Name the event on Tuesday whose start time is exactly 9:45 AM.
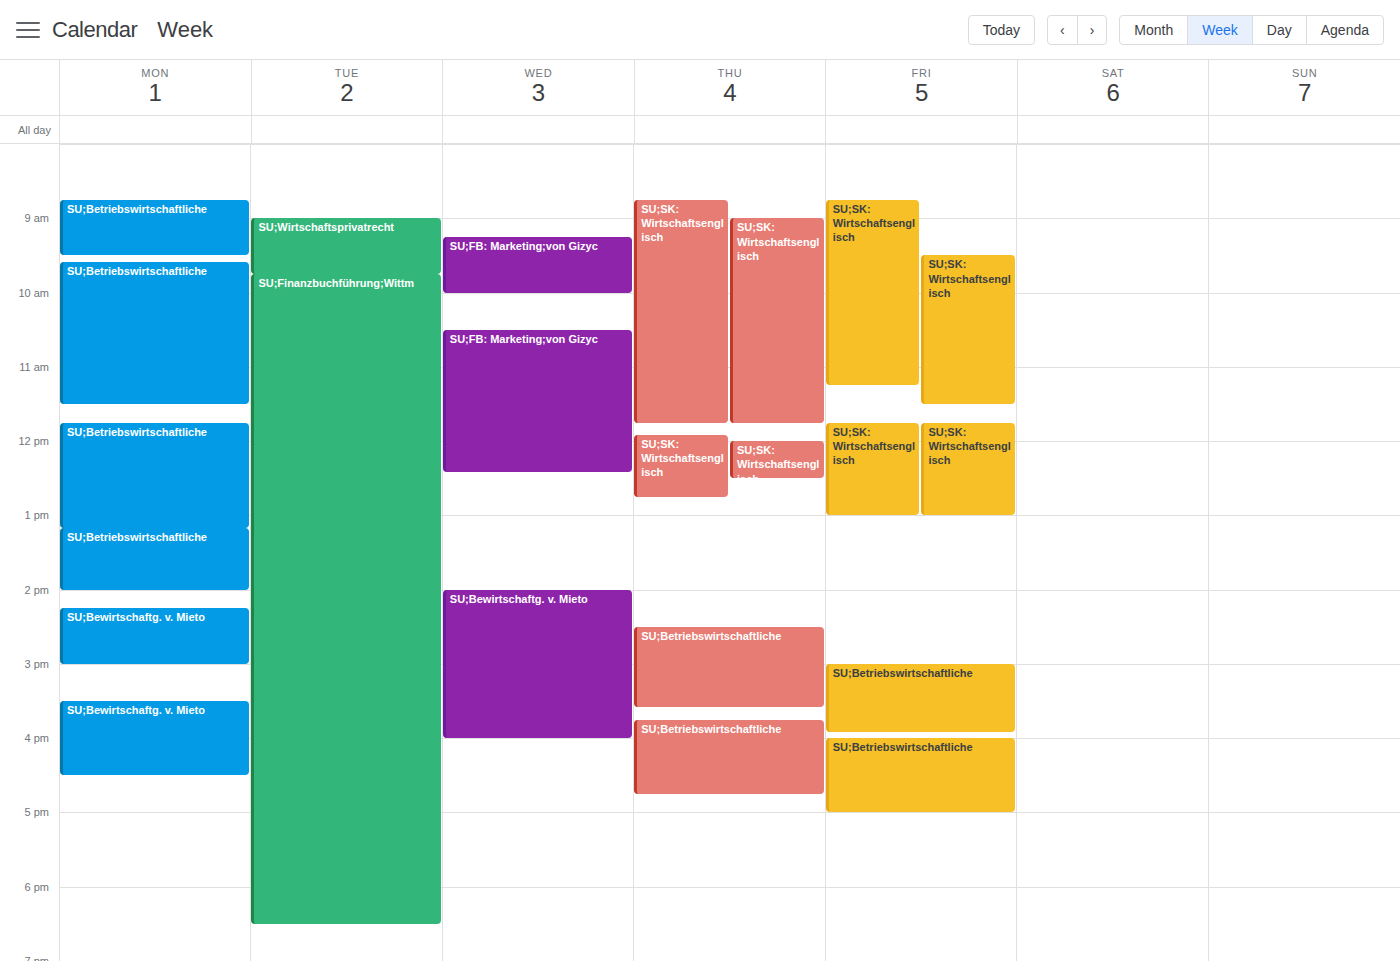
"SU;Finanzbuchführung;Wittm"